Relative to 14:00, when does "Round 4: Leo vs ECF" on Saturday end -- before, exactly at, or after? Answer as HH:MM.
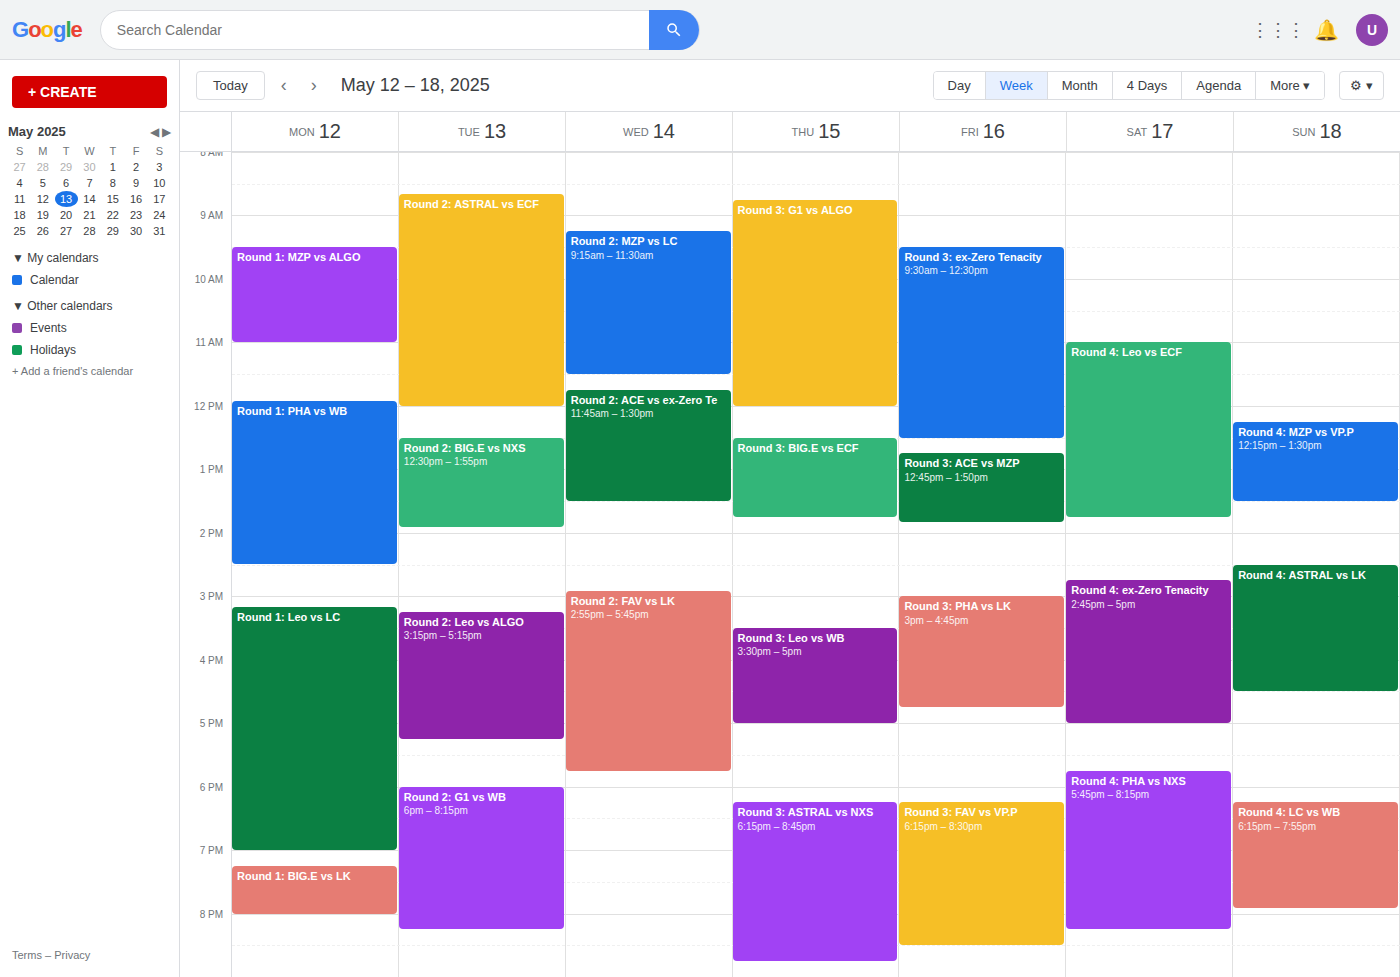
13:45 -- before 14:00, 15 minutes above the 14:00 line.